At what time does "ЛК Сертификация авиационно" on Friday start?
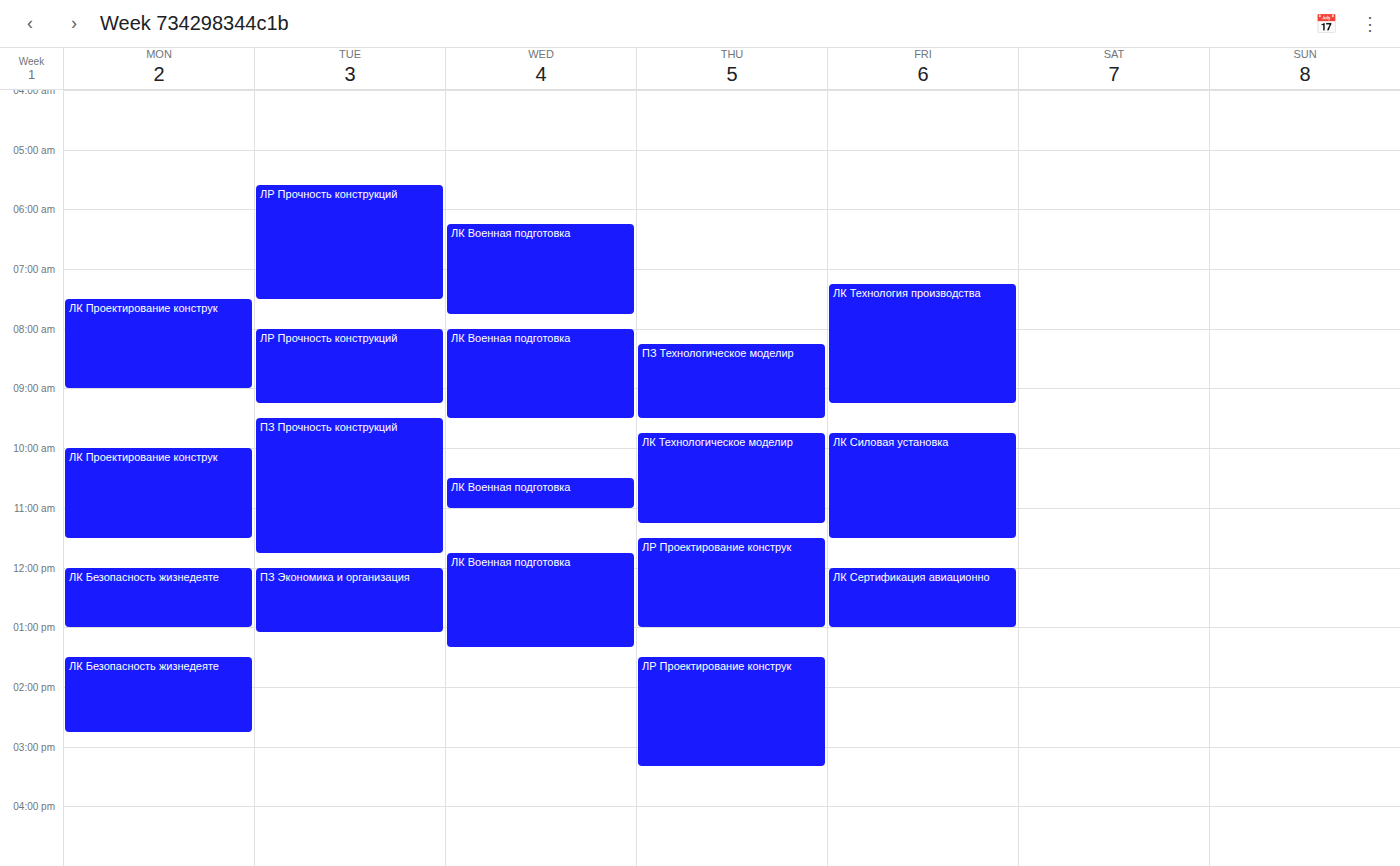
12:00 PM